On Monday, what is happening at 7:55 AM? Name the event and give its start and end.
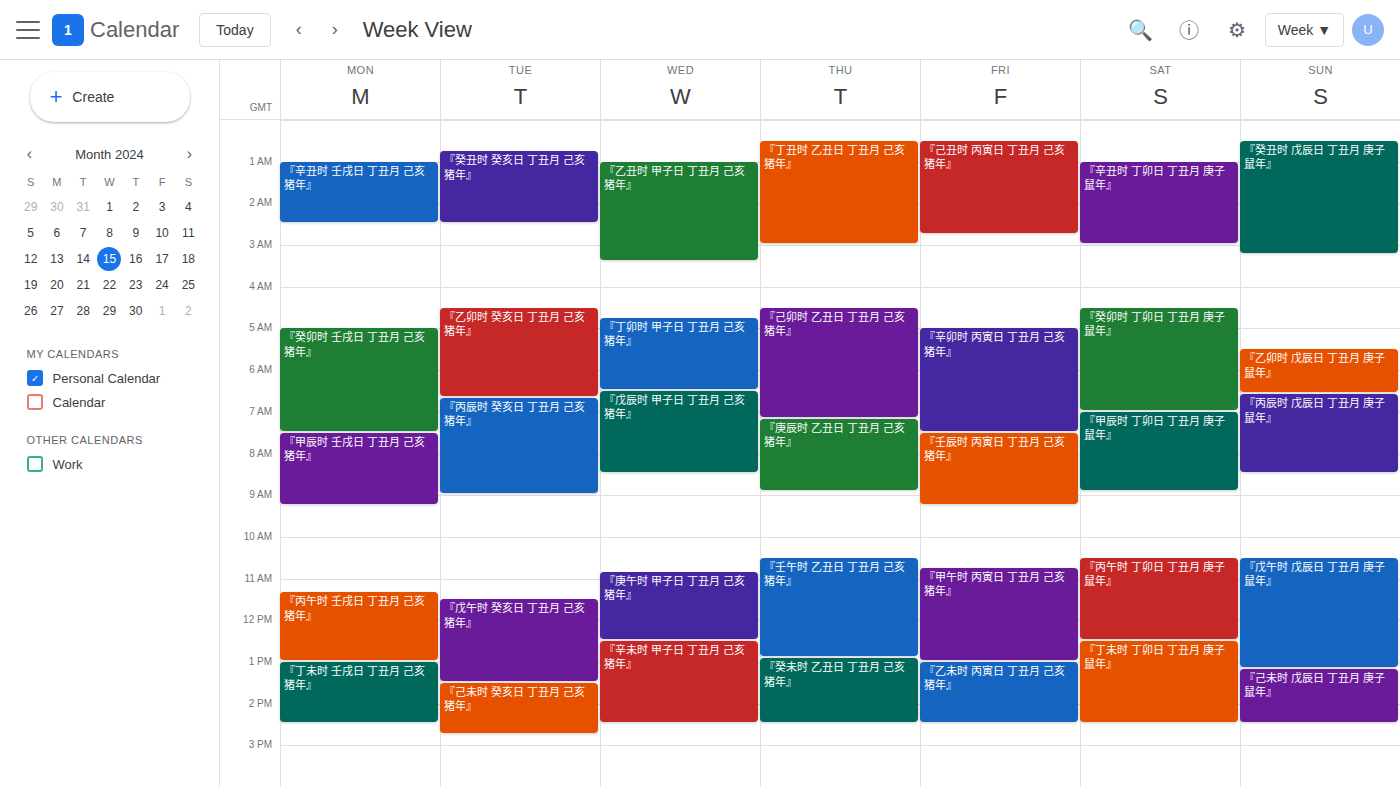
"『甲辰时 壬戌日 丁丑月 己亥猪年』", 7:30 AM to 9:15 AM